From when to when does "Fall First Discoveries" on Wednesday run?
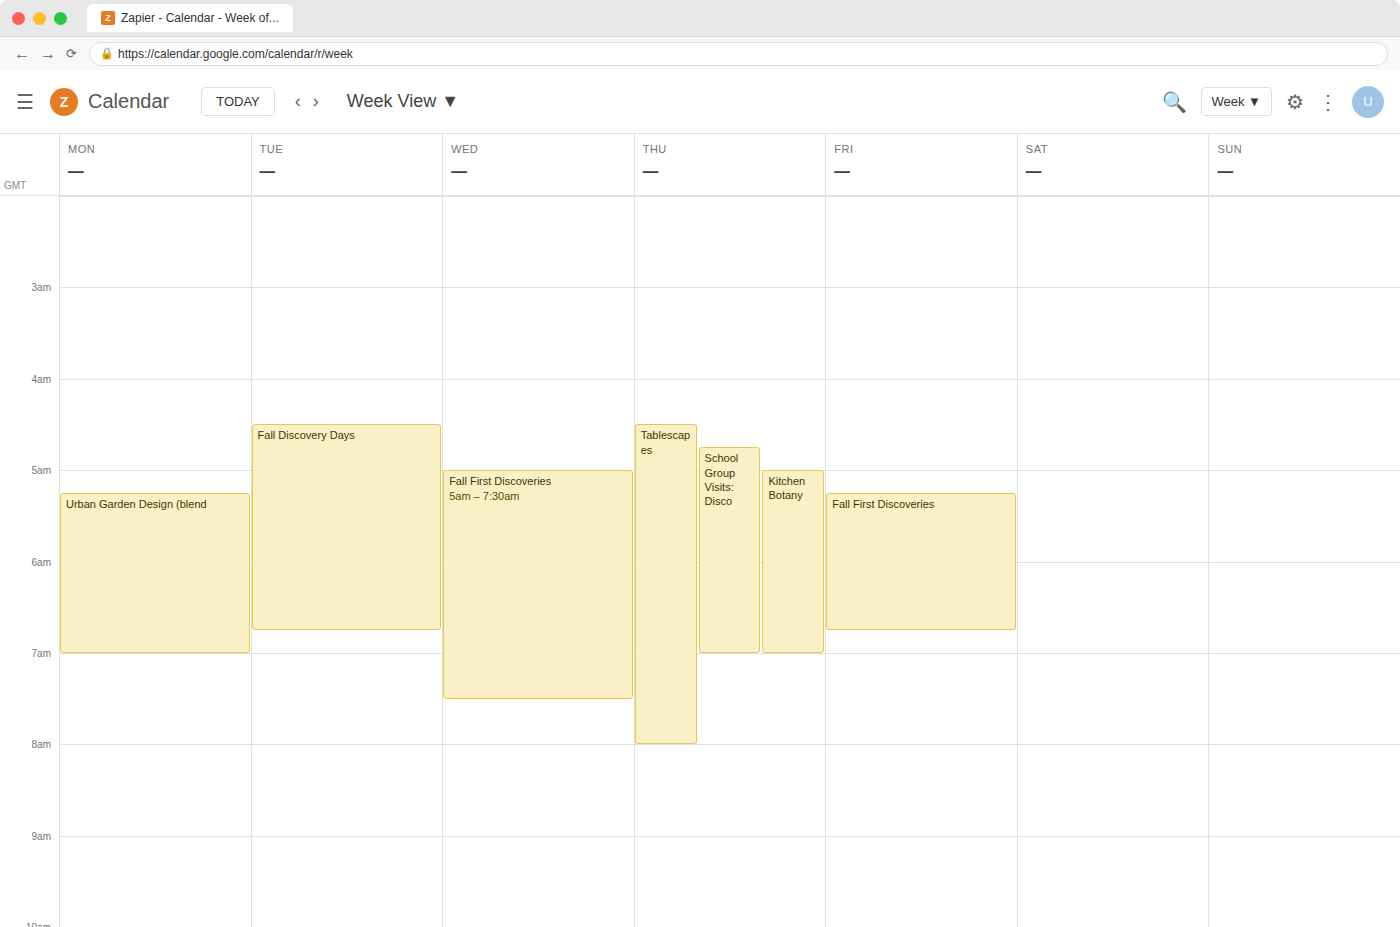
05:00 to 07:30